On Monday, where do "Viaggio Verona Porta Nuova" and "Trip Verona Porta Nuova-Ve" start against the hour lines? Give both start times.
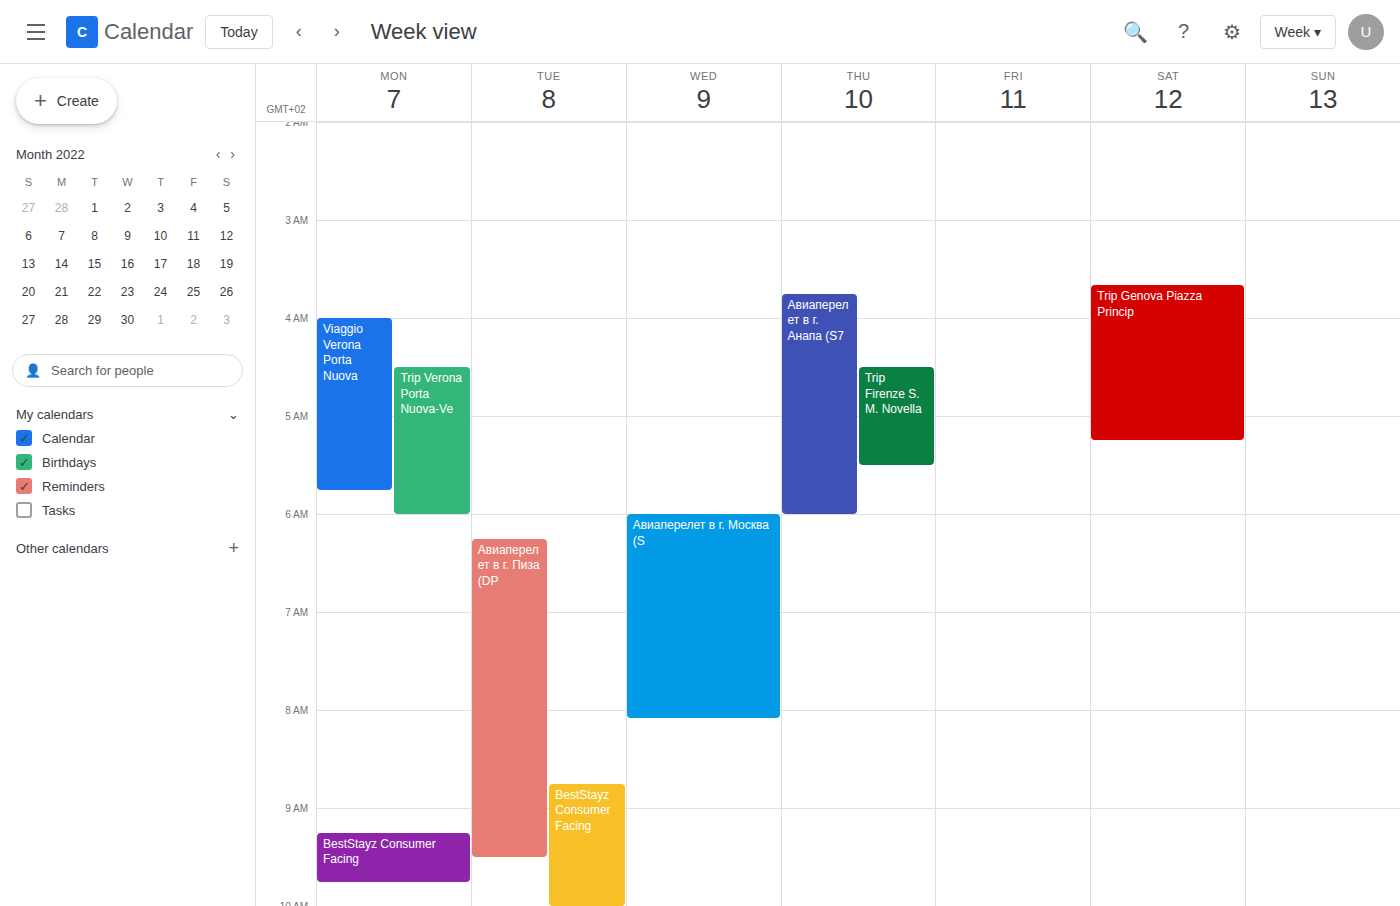
"Viaggio Verona Porta Nuova": 4:00 AM, exactly on the 4 AM line. "Trip Verona Porta Nuova-Ve": 4:30 AM, halfway between the 4 AM and 5 AM lines.